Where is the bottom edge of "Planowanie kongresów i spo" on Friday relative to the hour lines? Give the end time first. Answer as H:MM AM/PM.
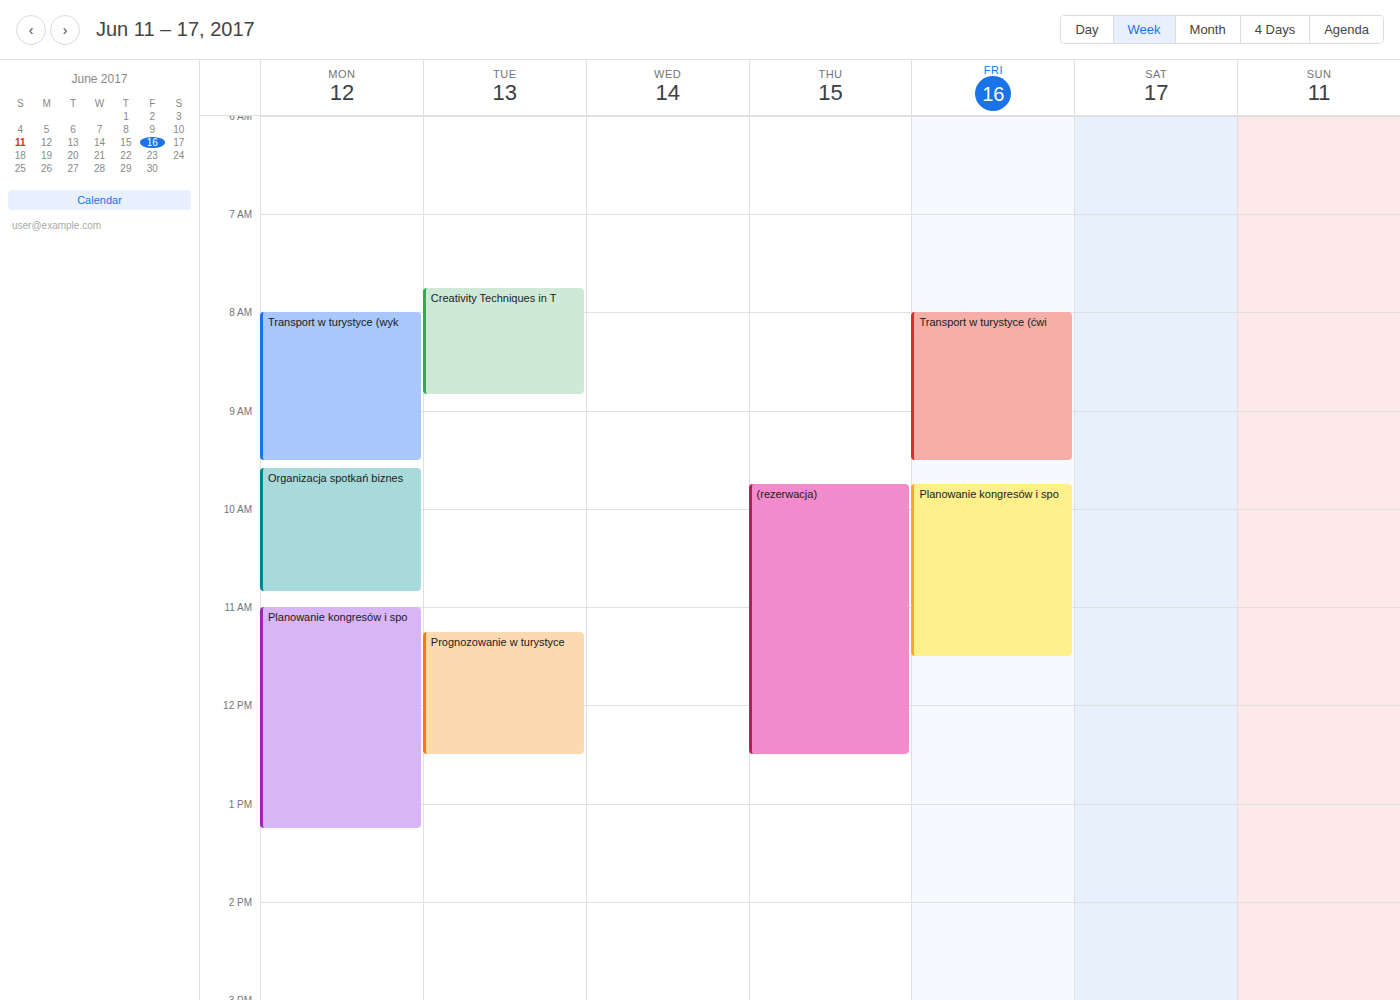
11:30 AM -- halfway between the 11 AM and 12 PM lines.